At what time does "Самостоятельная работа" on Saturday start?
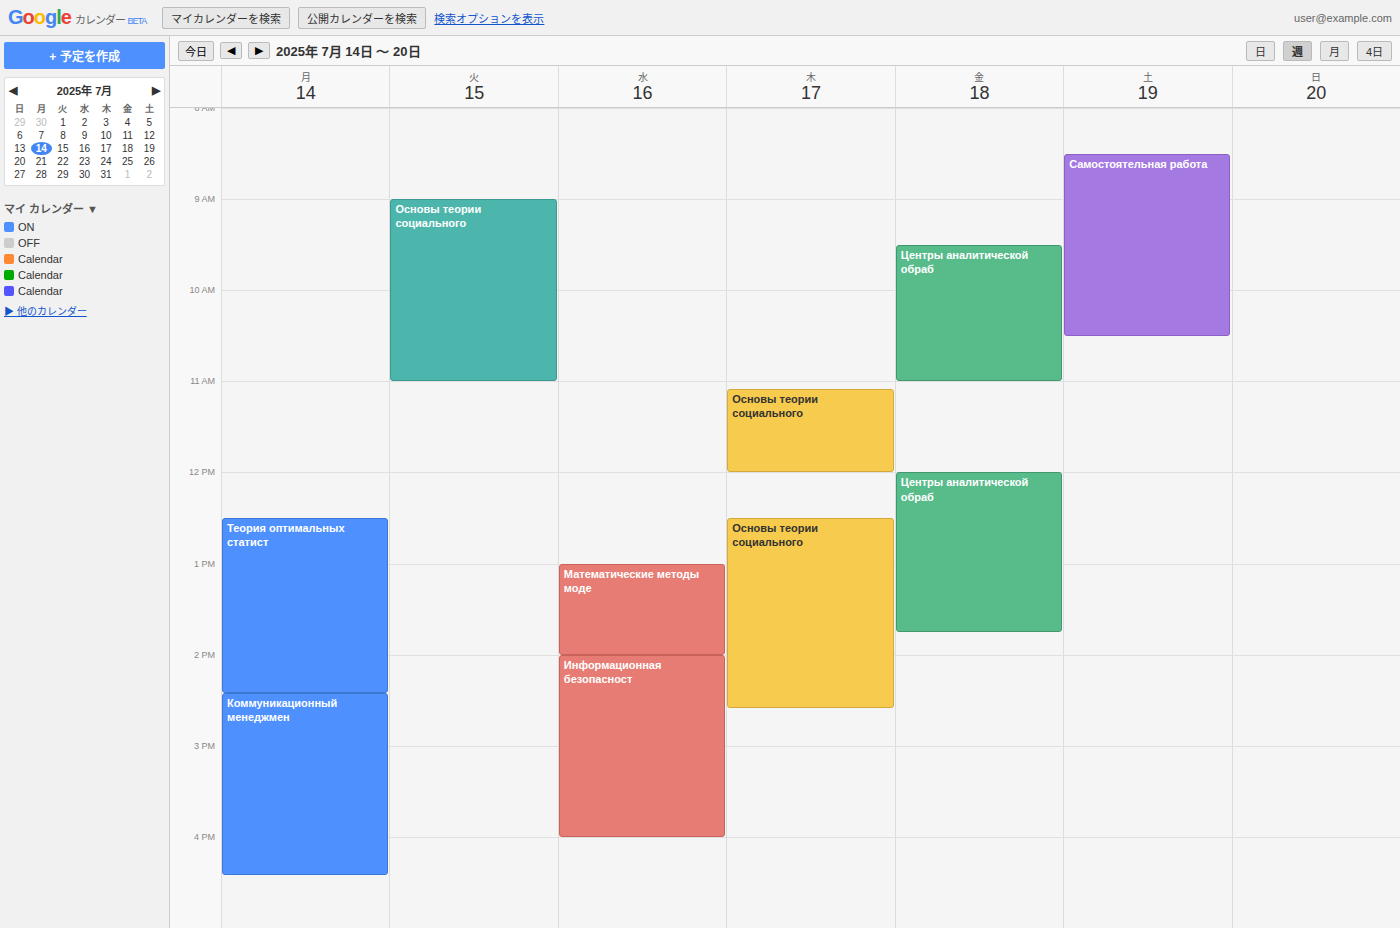
8:30 AM